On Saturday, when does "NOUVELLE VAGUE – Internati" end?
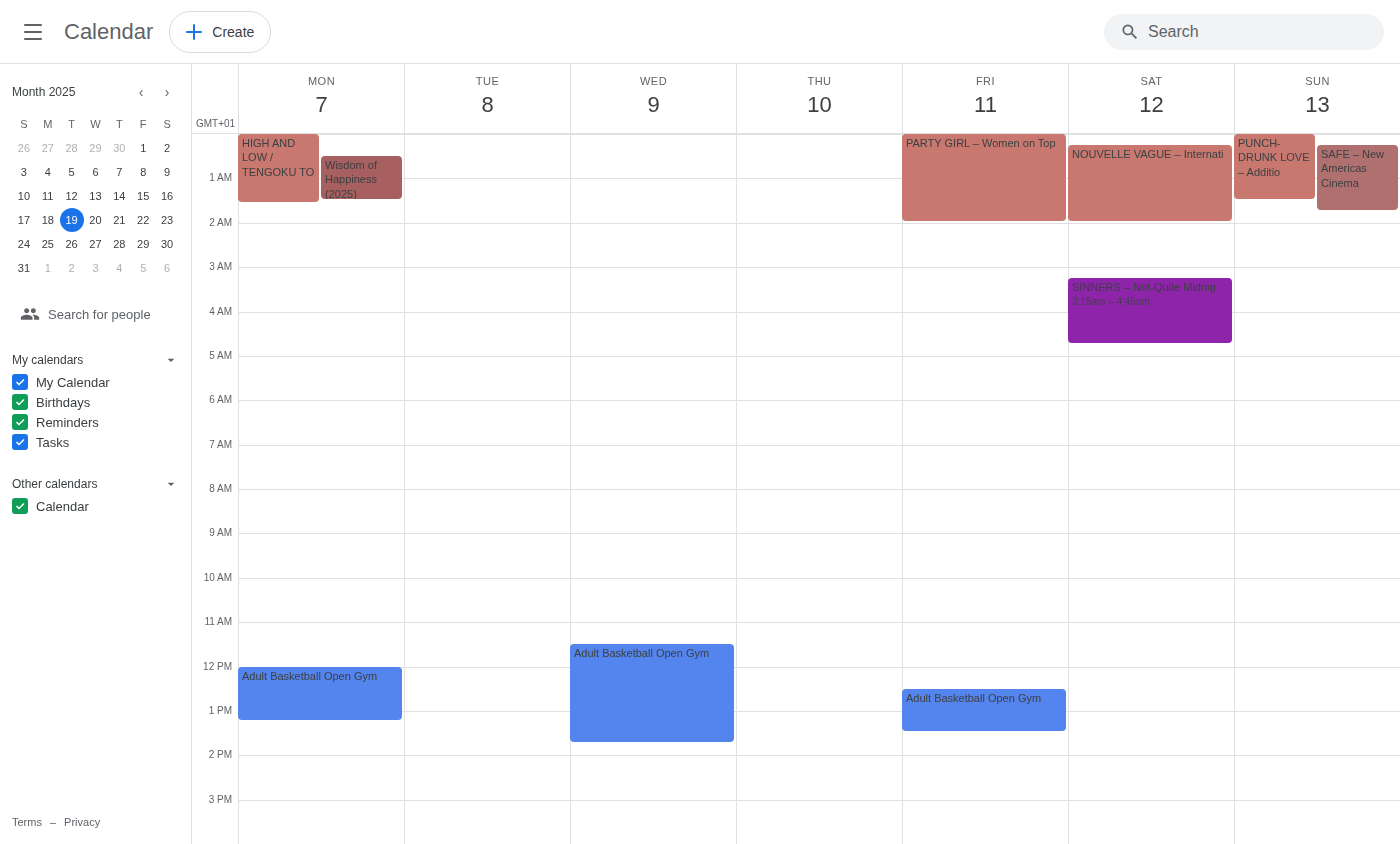
2:00 AM